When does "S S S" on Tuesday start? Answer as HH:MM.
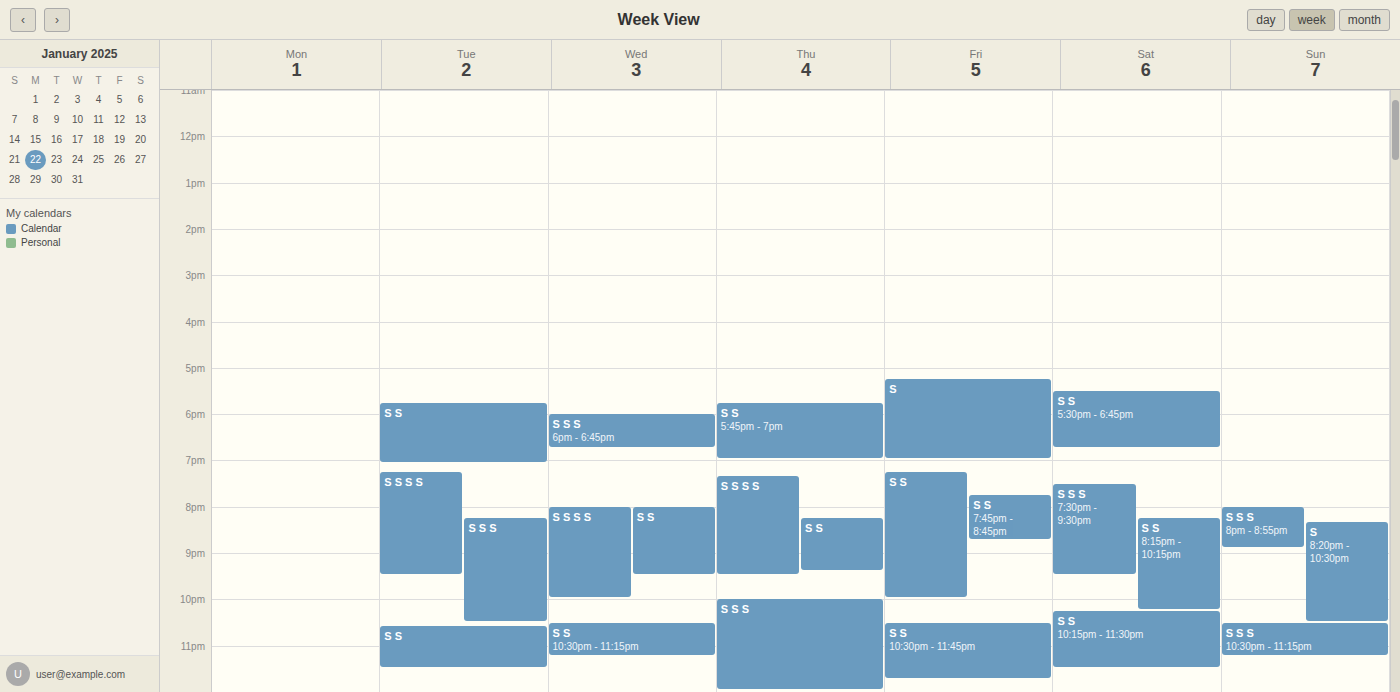
20:15